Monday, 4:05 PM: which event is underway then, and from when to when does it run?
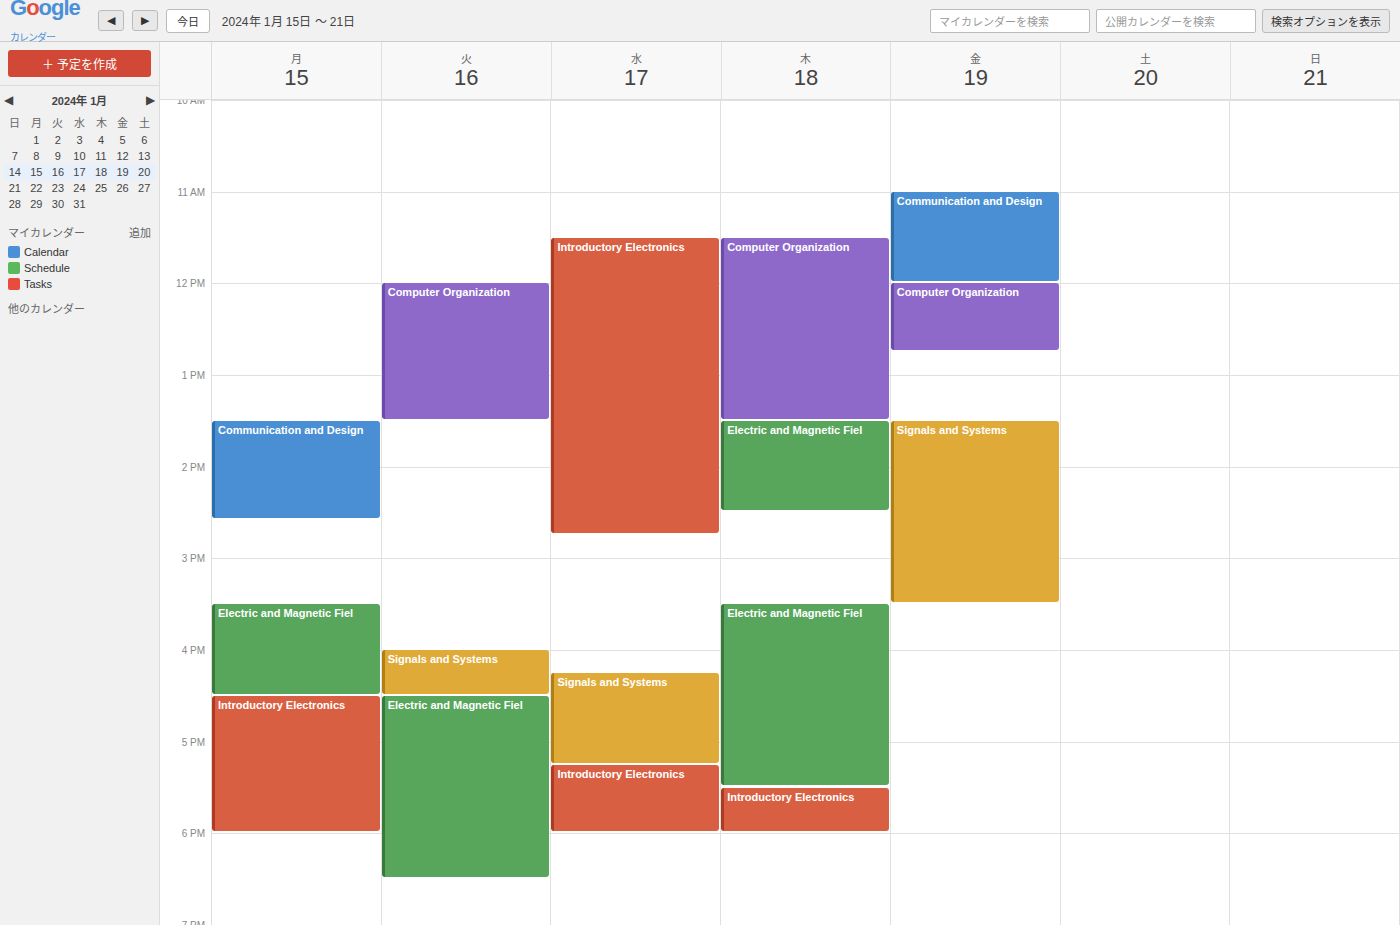
"Electric and Magnetic Fiel", 3:30 PM to 4:30 PM